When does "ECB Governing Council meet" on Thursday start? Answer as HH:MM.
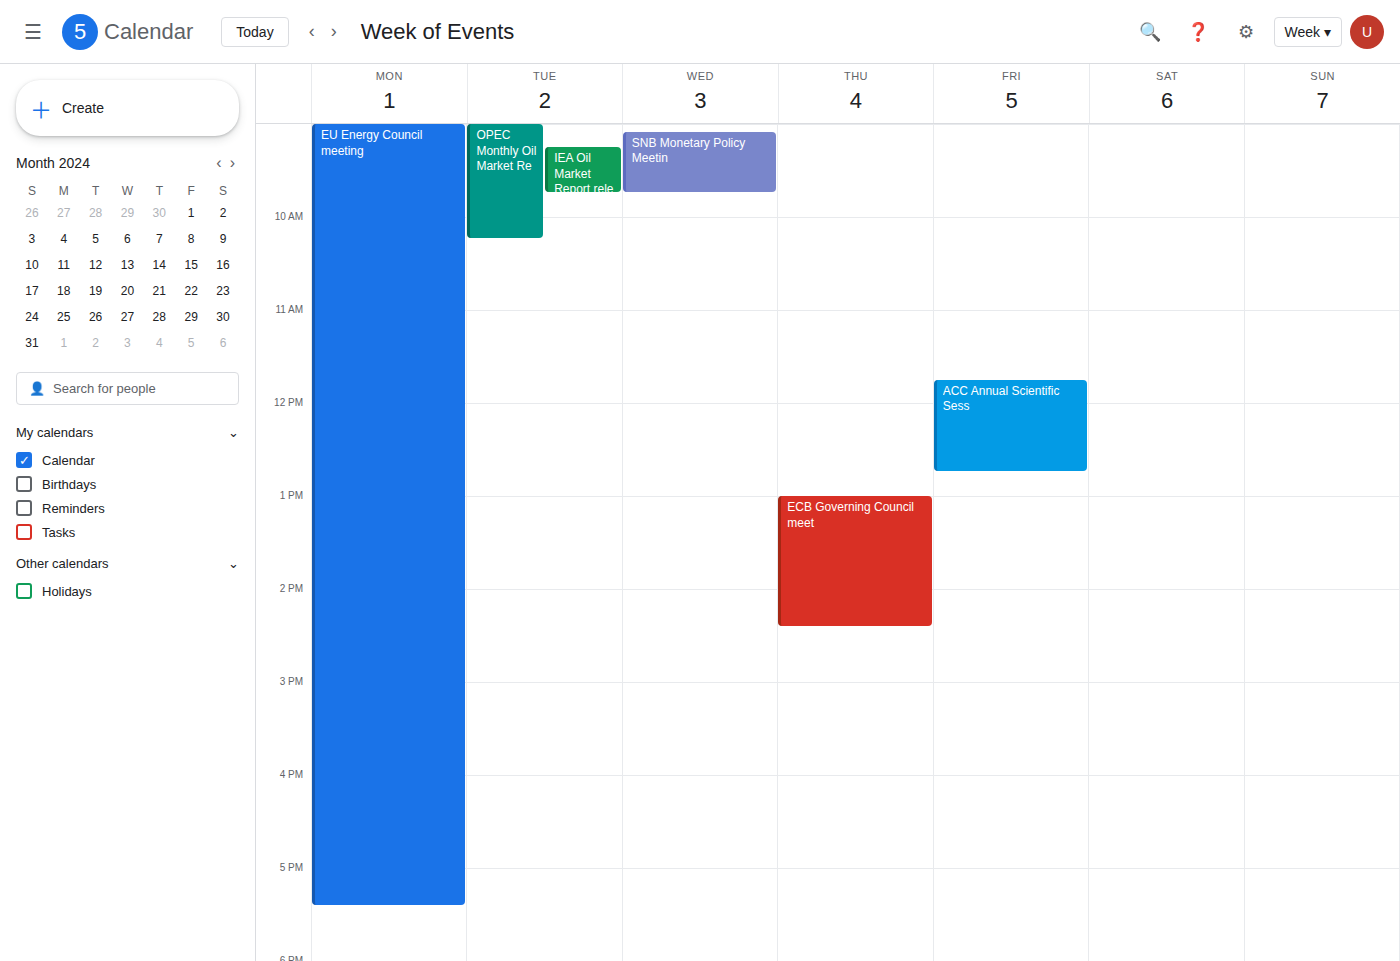
13:00